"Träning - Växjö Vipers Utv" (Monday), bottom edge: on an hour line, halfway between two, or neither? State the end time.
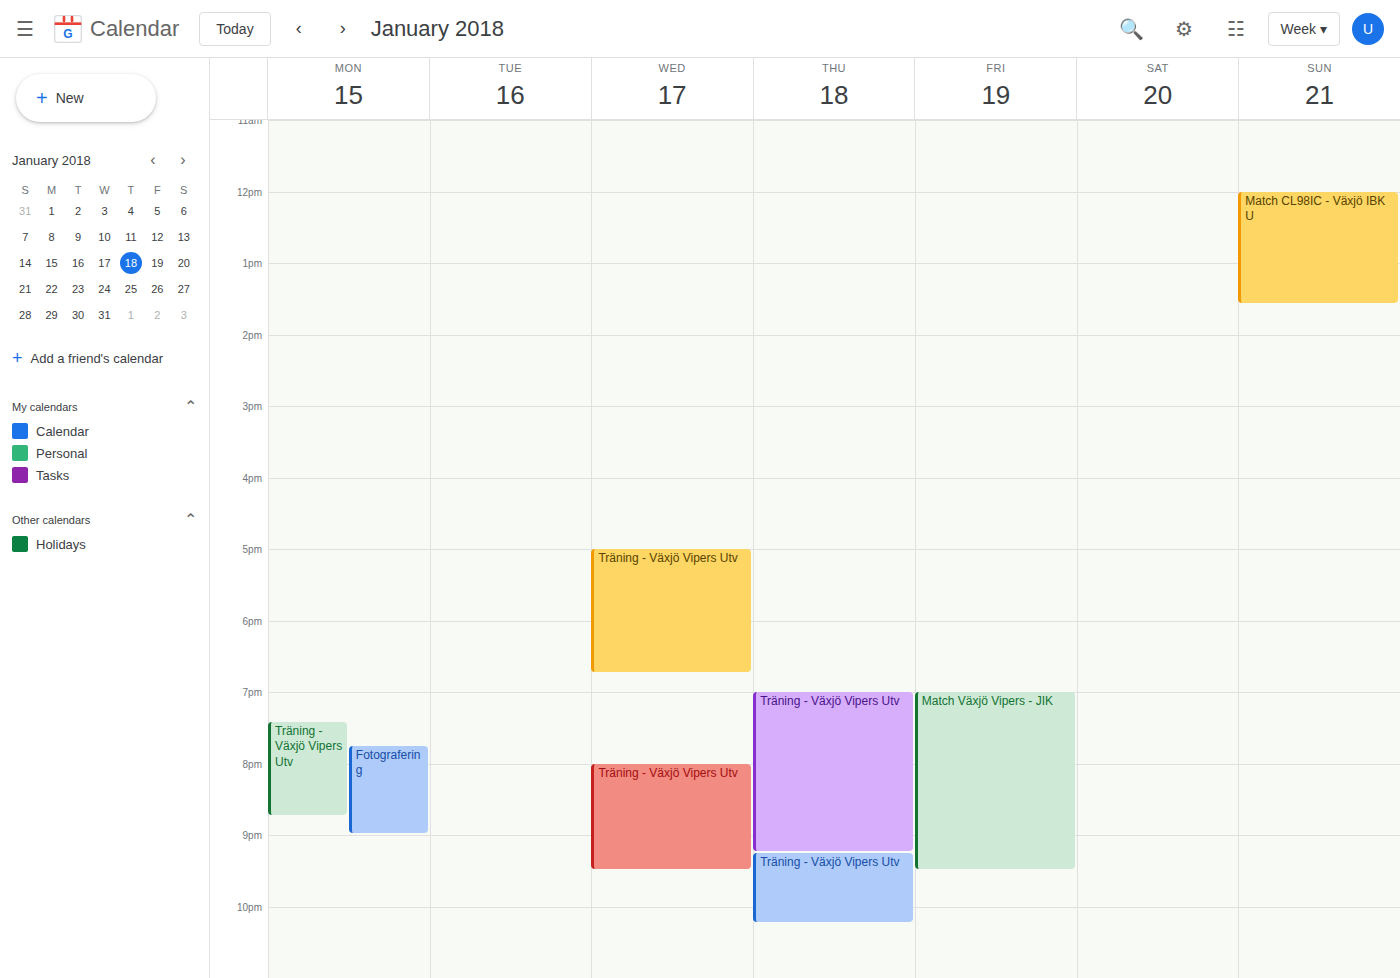
8:45 PM -- neither: three quarters of the way from the 8 PM line to the 9 PM line.